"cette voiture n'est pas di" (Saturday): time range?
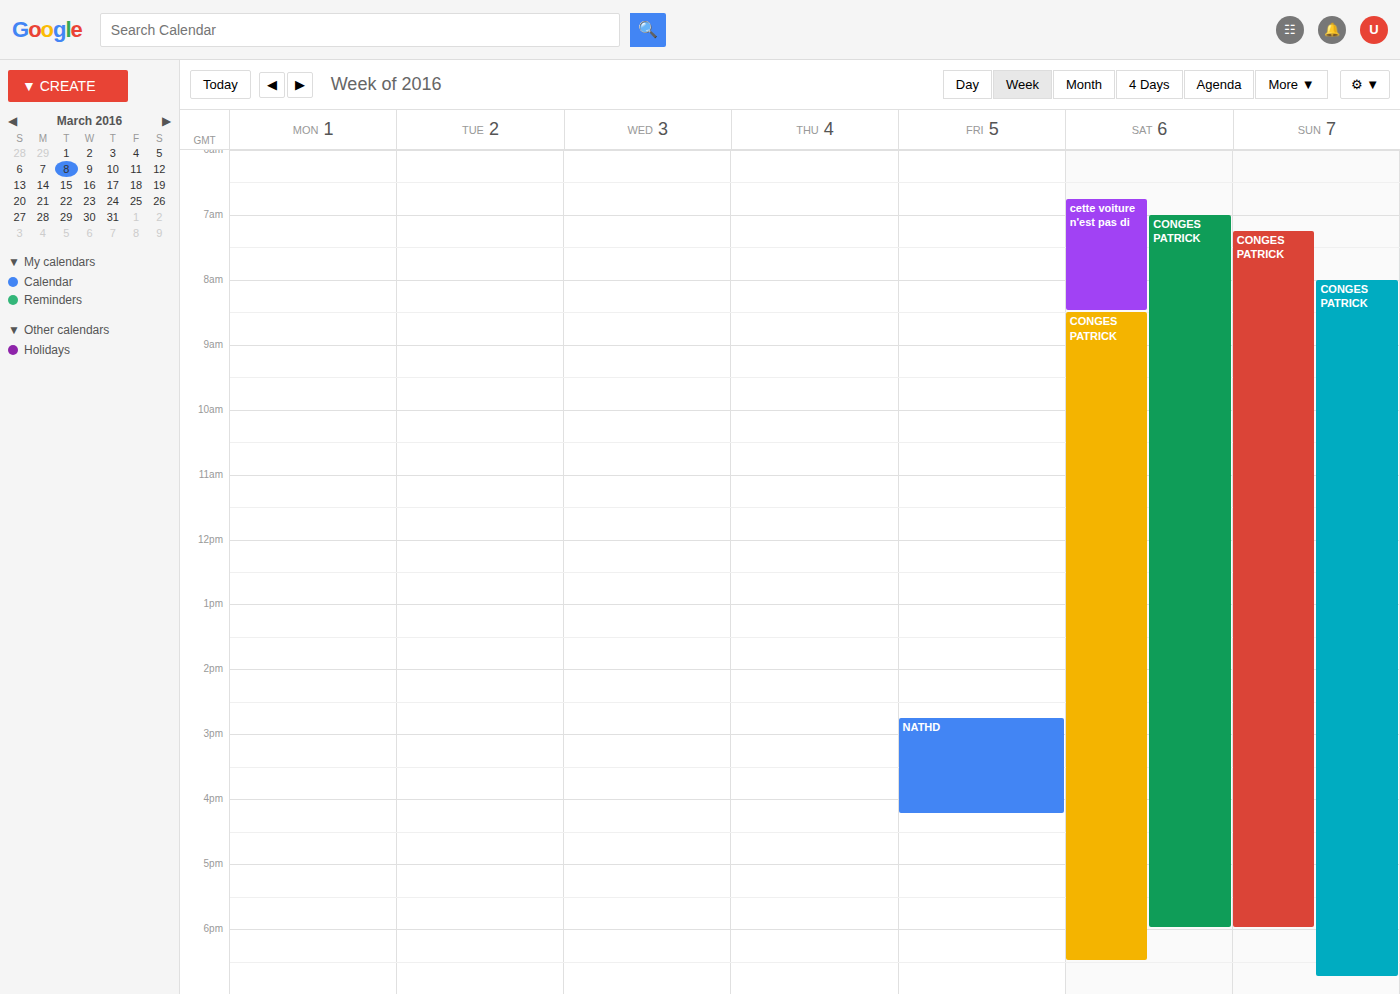
6:45 AM to 8:30 AM